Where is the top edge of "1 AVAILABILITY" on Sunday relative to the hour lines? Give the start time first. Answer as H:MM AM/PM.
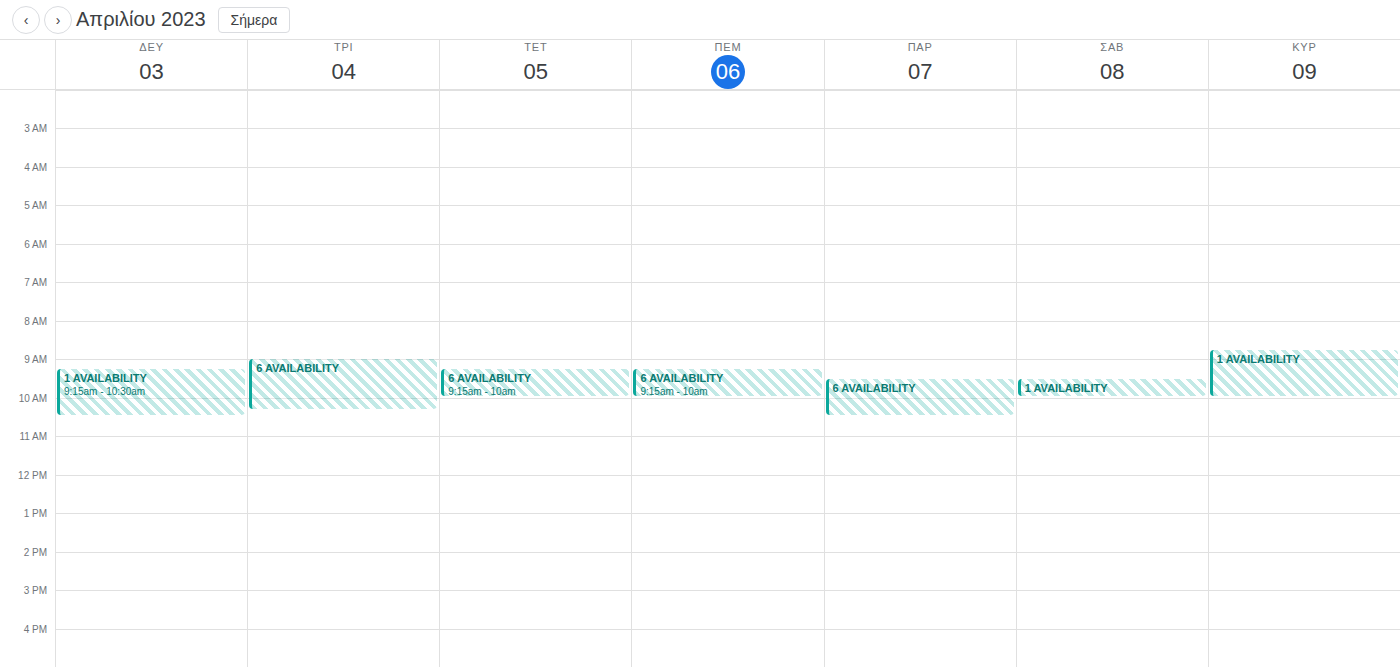
8:45 AM -- neither: three quarters of the way from the 8 AM line to the 9 AM line.